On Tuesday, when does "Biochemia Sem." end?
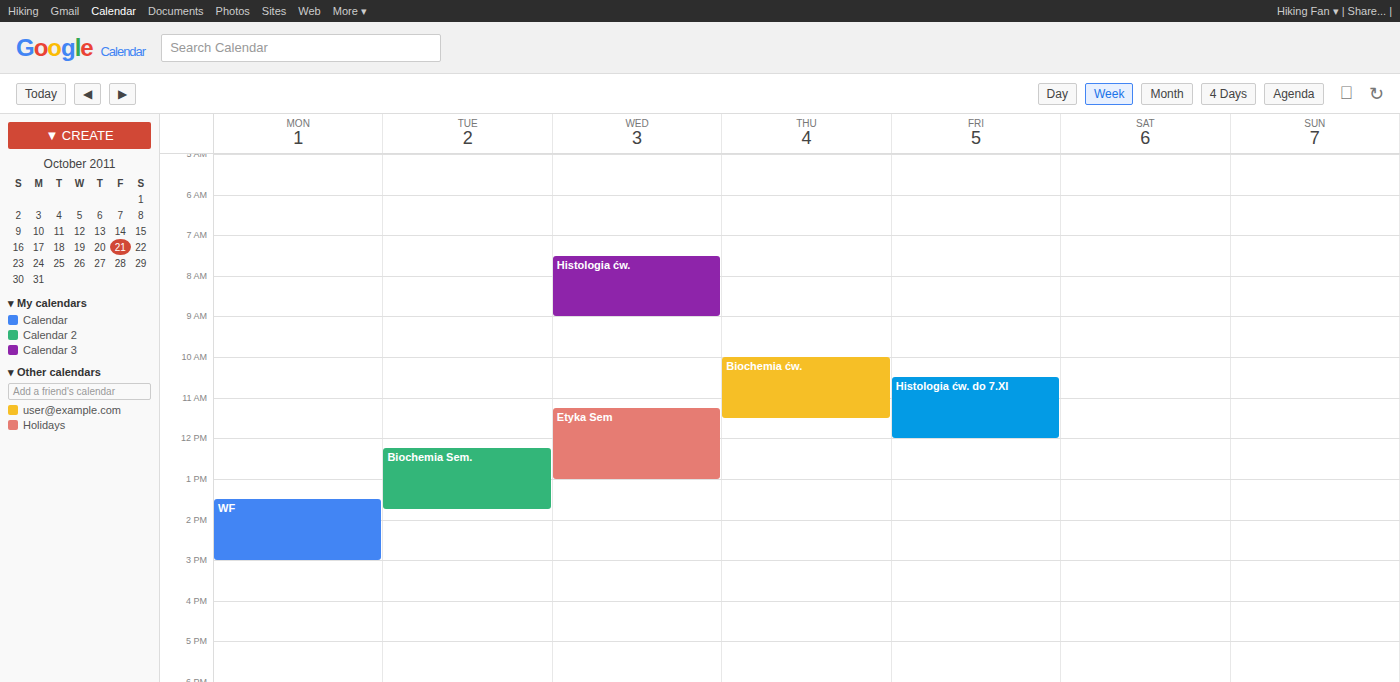
1:45 PM